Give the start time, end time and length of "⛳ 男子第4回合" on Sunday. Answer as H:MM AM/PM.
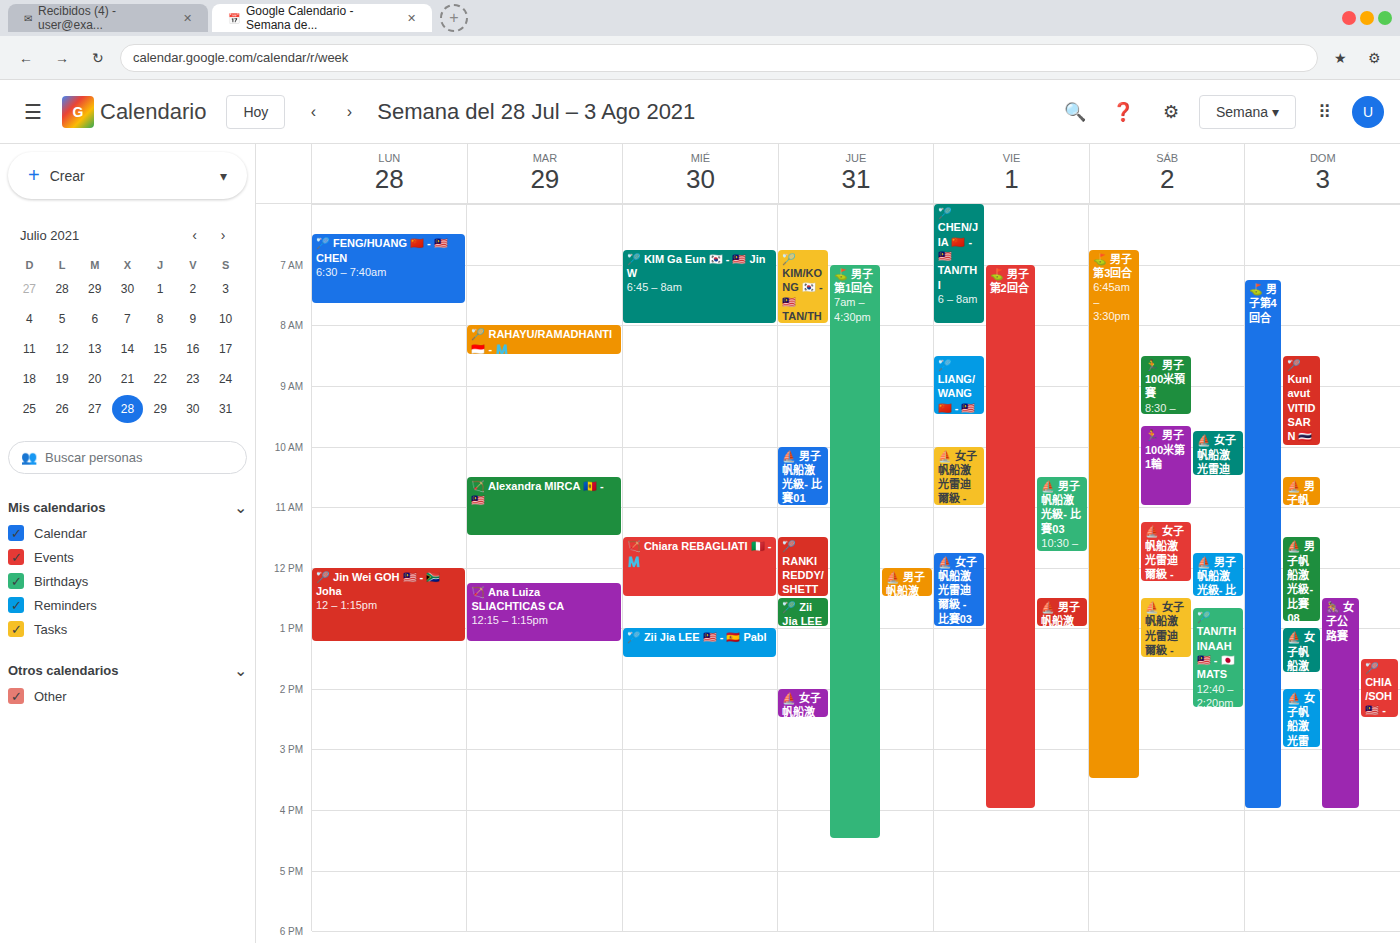
7:15 AM to 4:00 PM, 8 hours 45 minutes